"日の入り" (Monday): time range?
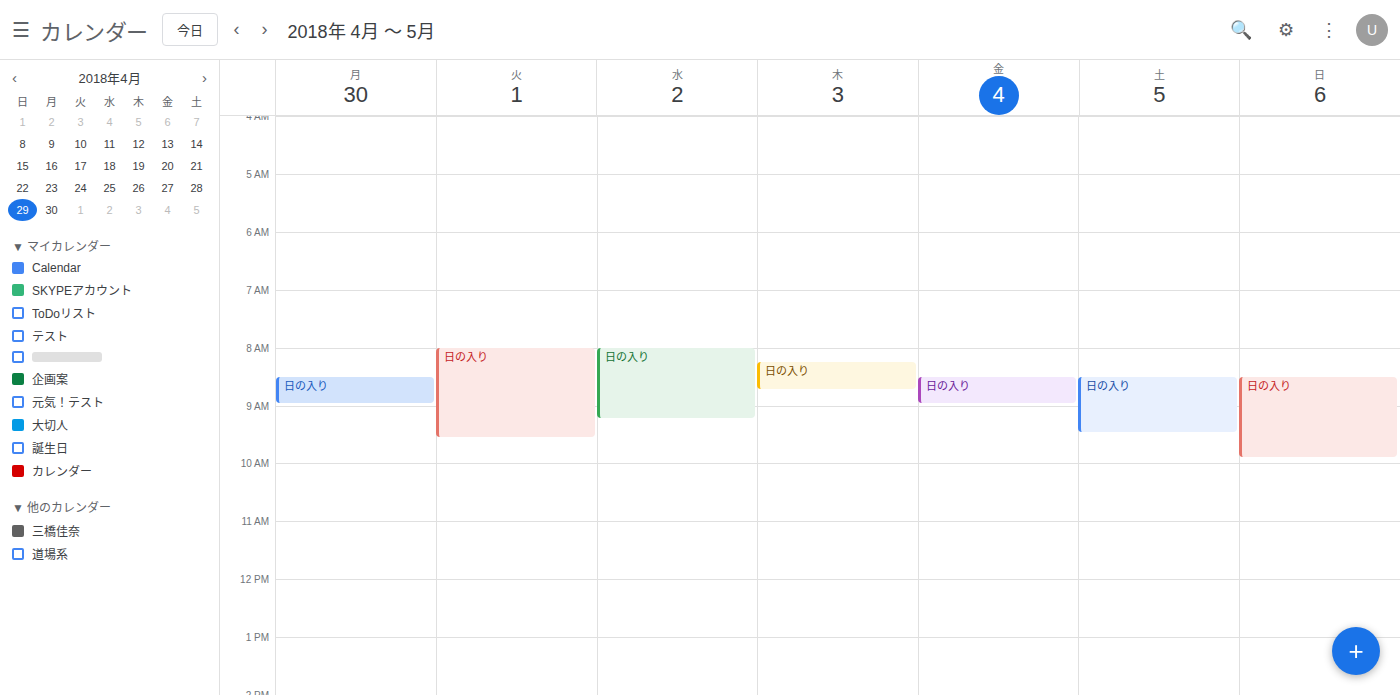
8:30 AM to 9:00 AM